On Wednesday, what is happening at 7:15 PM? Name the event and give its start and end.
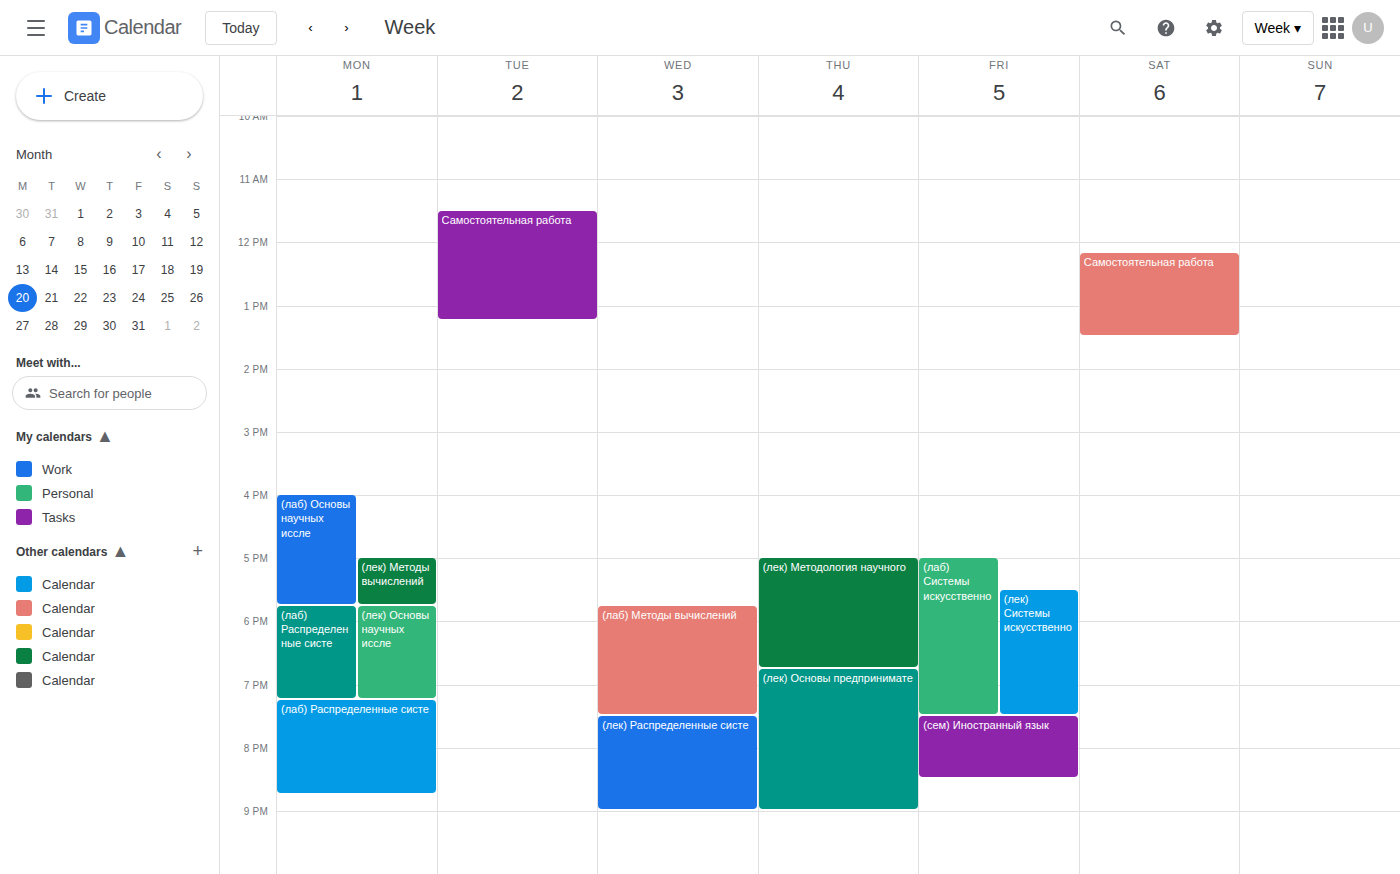
"(лаб) Методы вычислений", 5:45 PM to 7:30 PM